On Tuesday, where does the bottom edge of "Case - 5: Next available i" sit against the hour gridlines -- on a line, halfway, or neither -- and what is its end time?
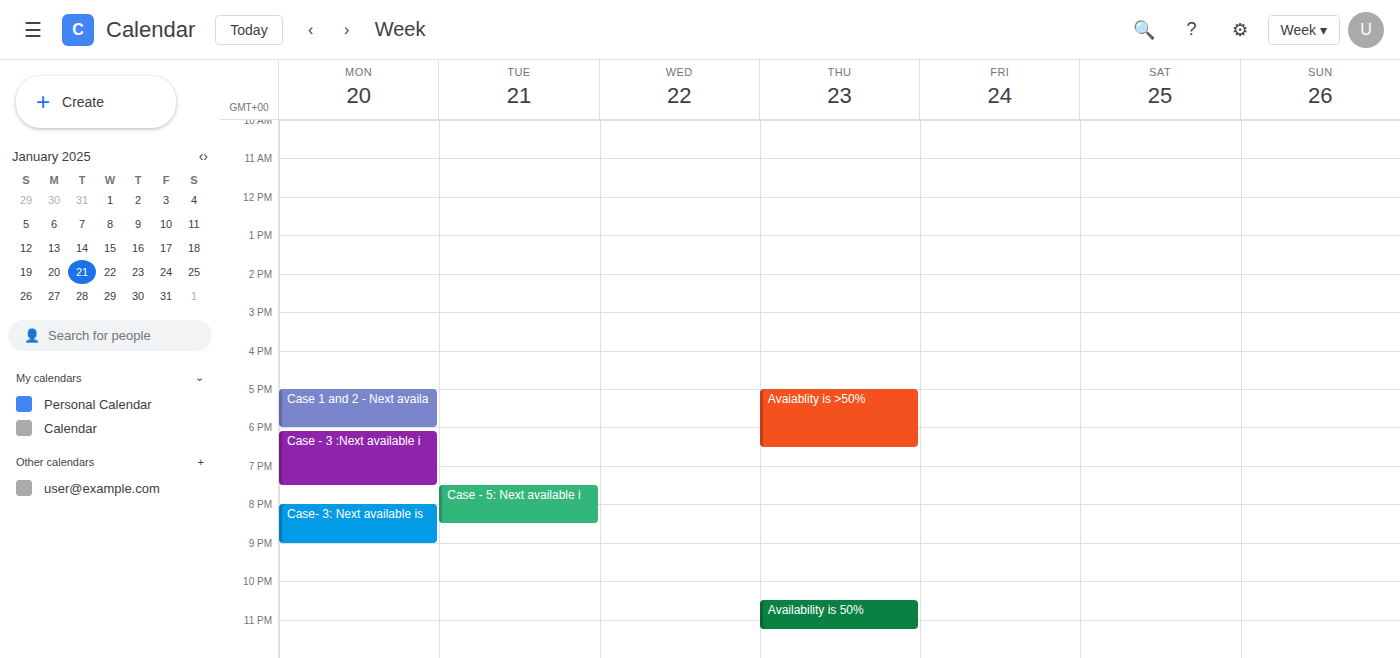
8:30 PM -- halfway between the 8 PM and 9 PM lines.